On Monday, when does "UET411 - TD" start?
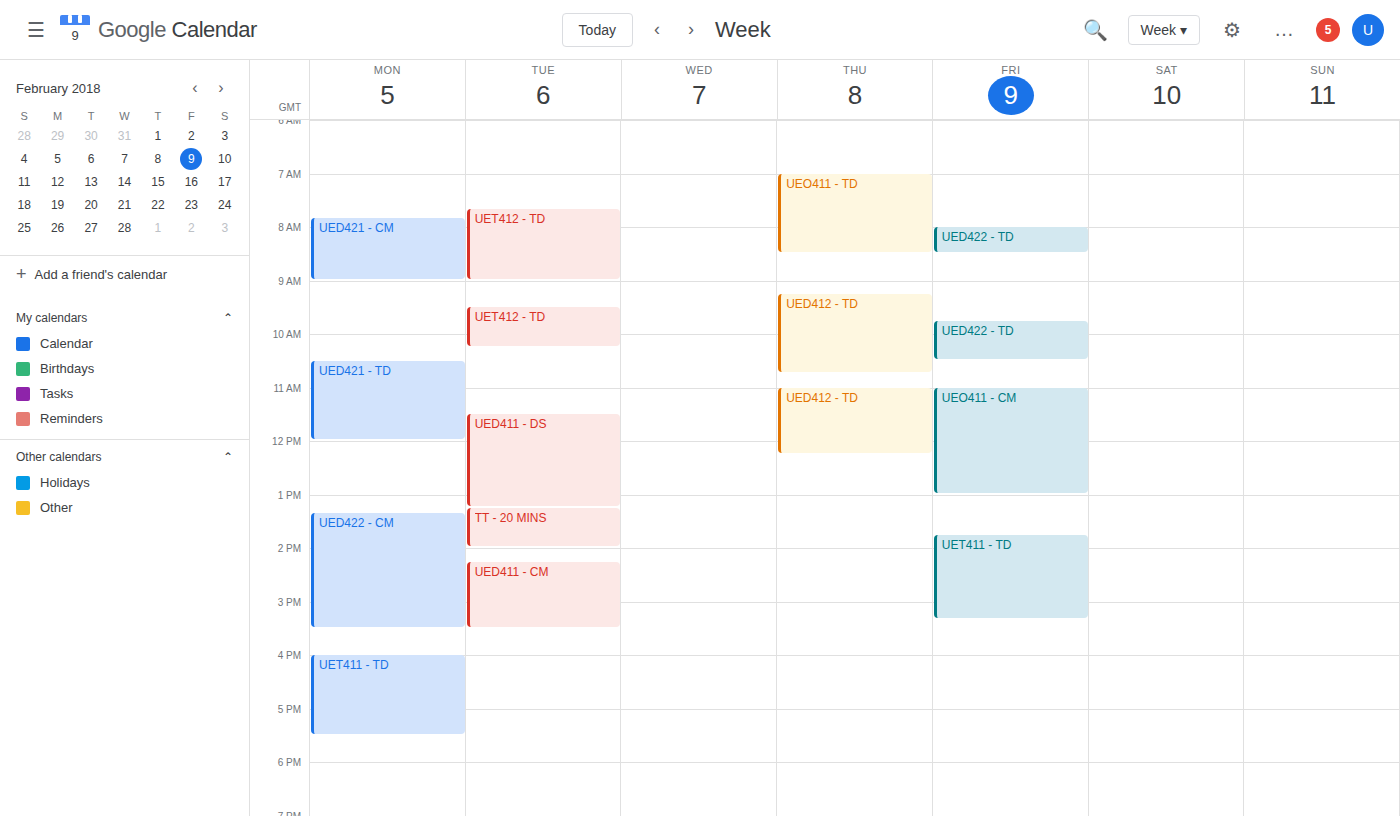
4:00 PM